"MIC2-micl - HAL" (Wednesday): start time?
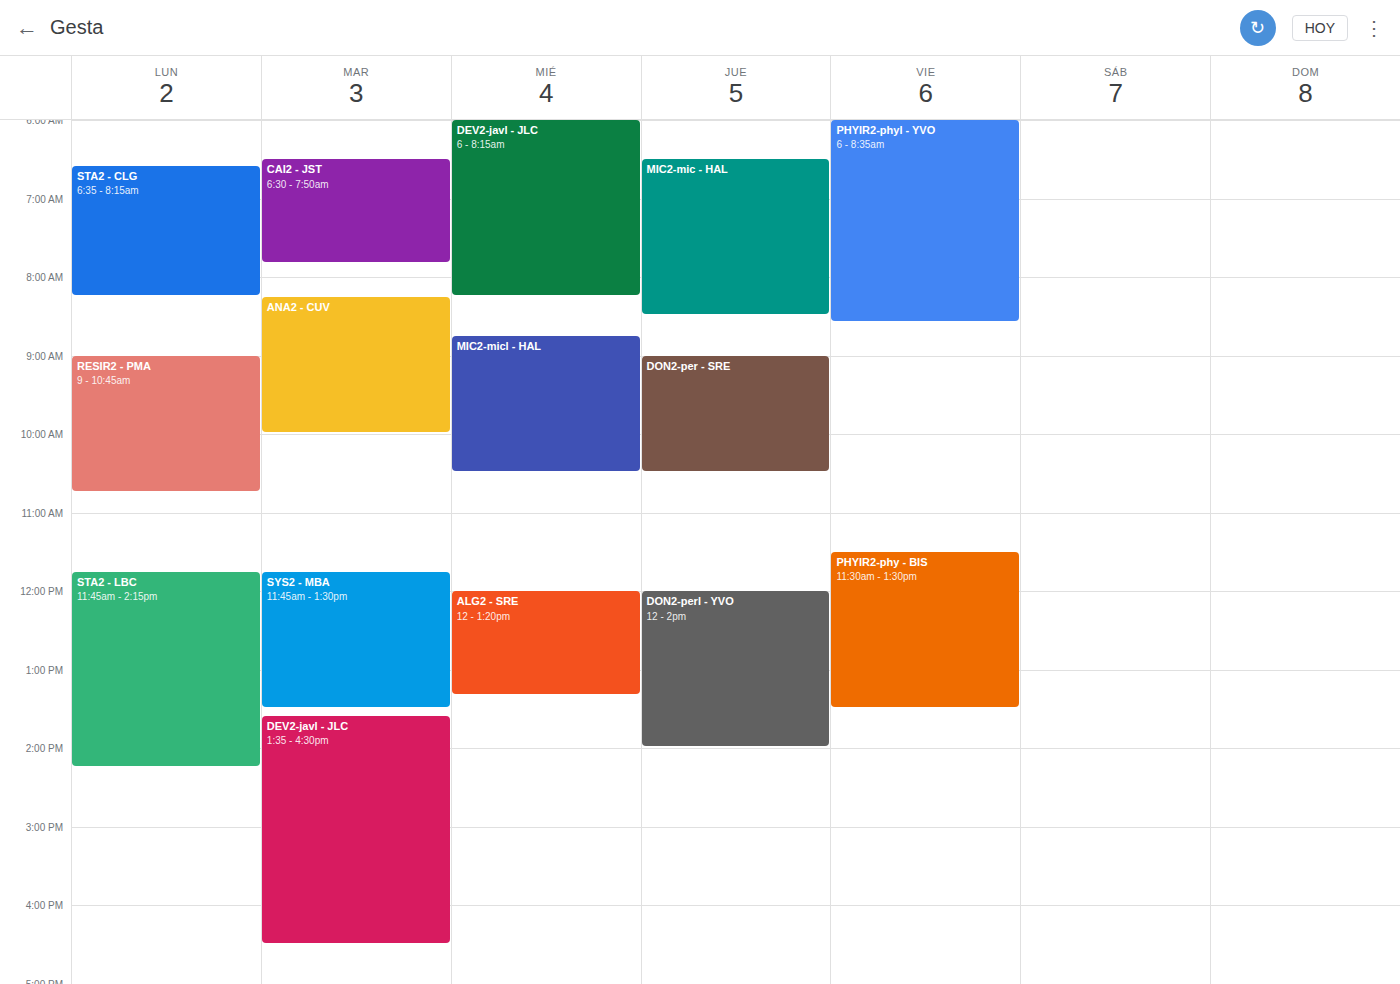
08:45